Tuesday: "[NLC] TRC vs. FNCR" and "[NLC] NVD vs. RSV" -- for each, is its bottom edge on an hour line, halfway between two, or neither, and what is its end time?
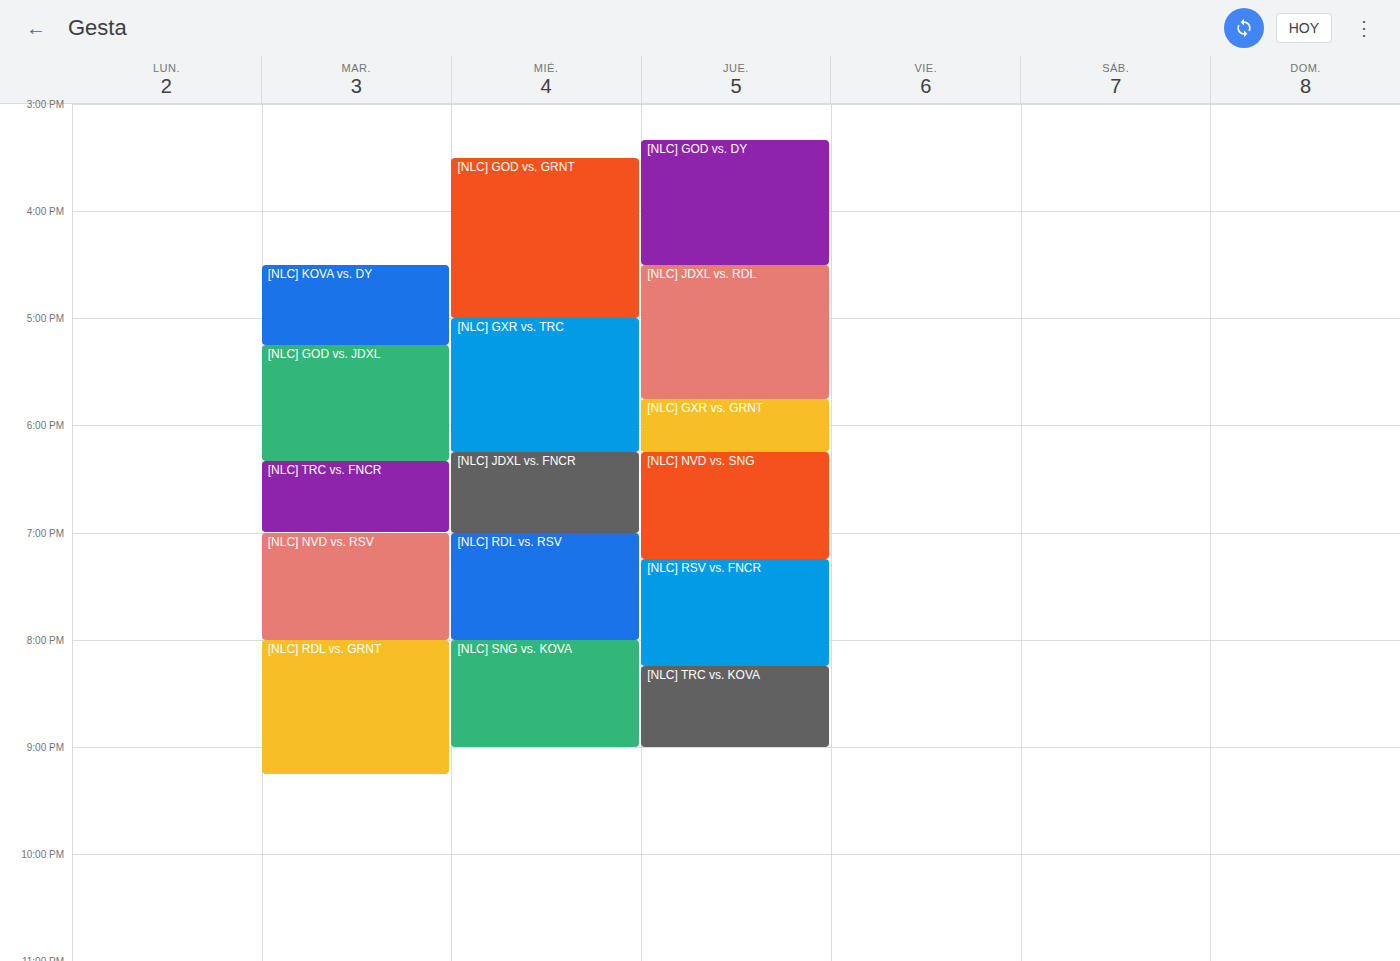
"[NLC] TRC vs. FNCR": 7:00 PM, exactly on the 7 PM line. "[NLC] NVD vs. RSV": 8:00 PM, exactly on the 8 PM line.